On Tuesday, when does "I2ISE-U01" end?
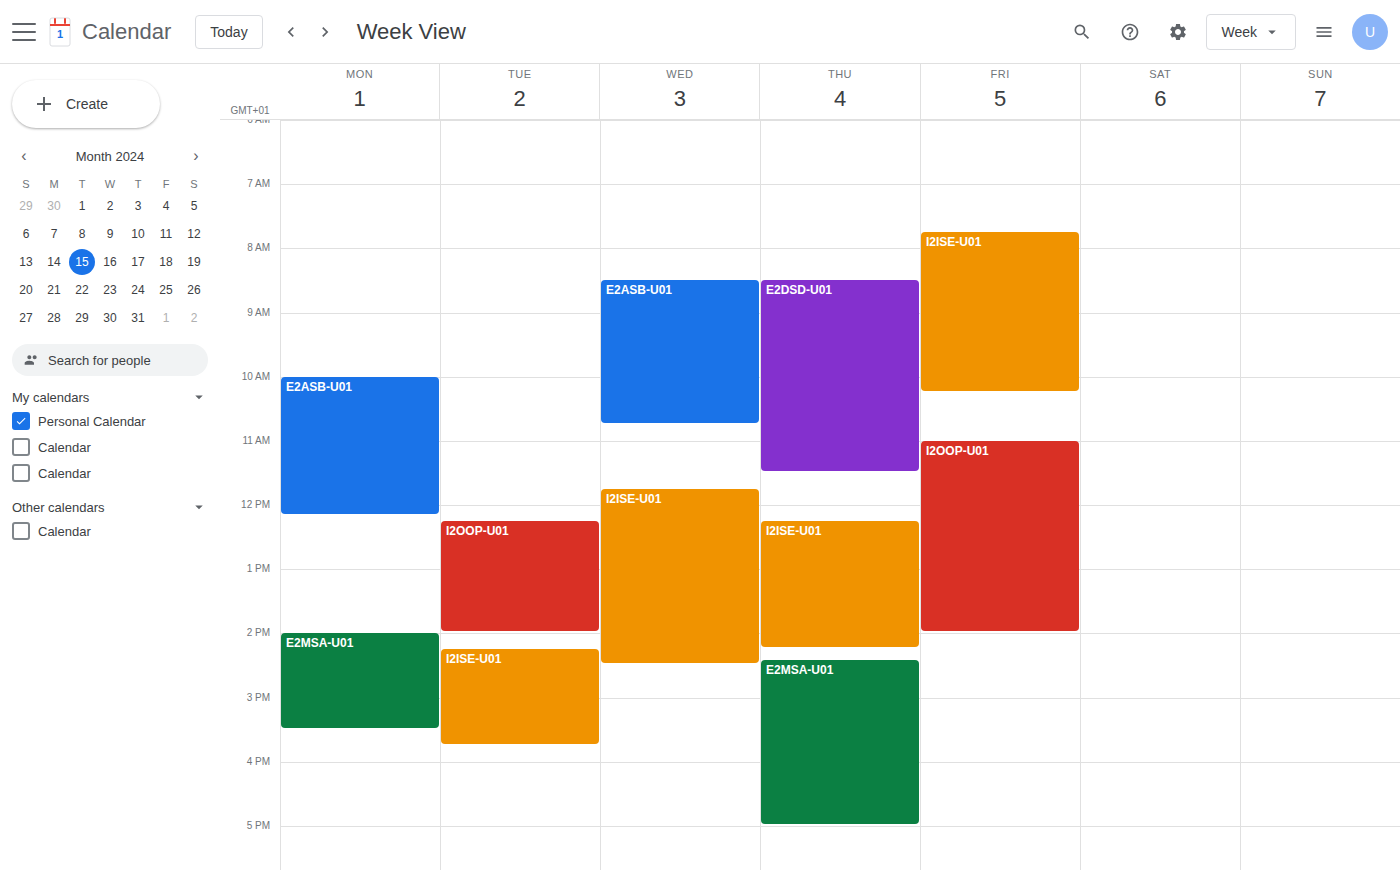
3:45 PM